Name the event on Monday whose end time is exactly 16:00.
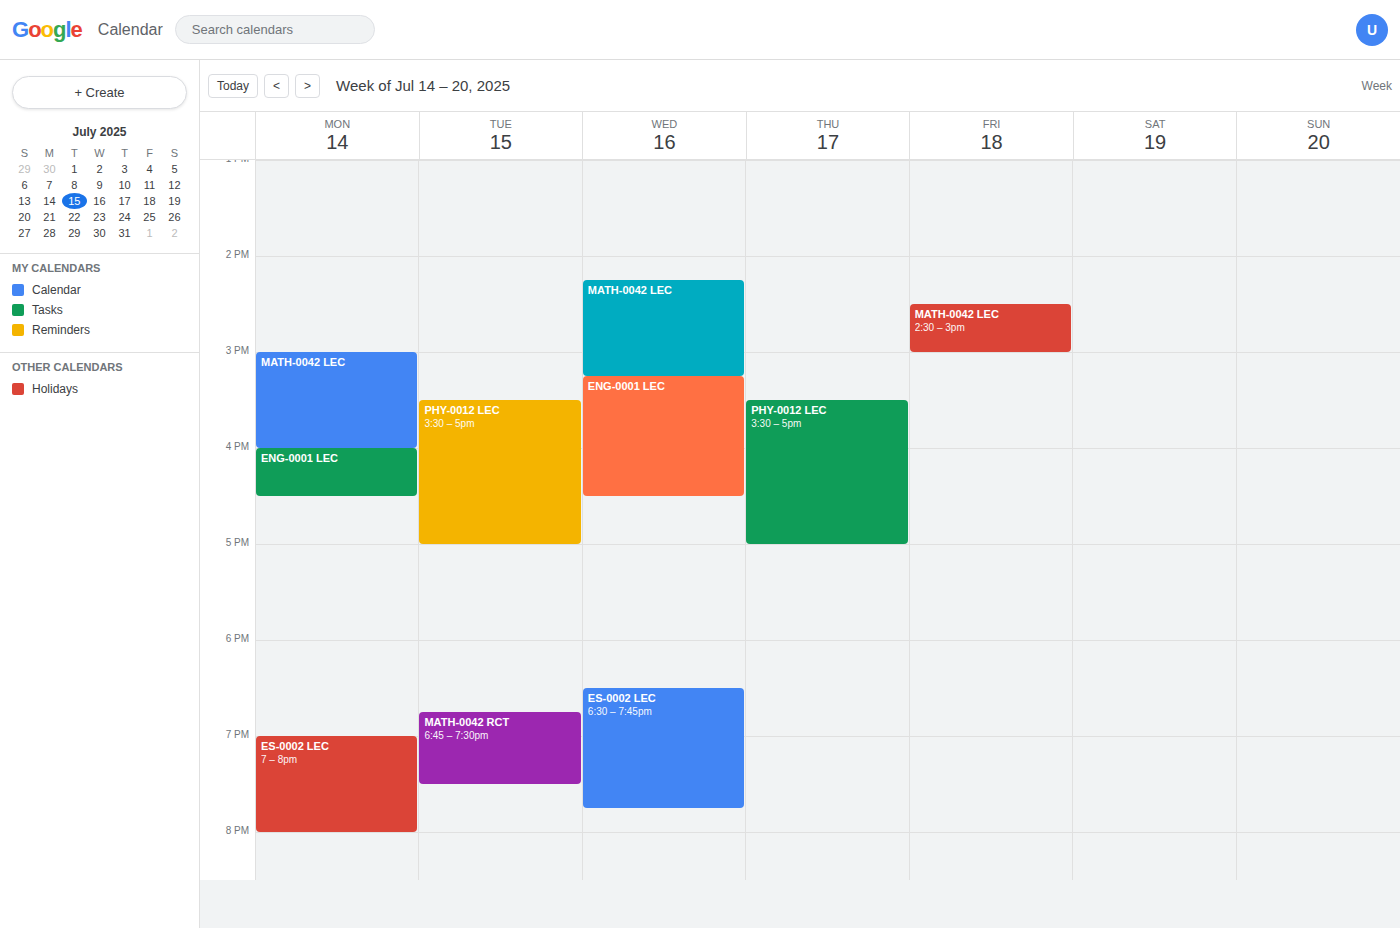
"MATH-0042 LEC"